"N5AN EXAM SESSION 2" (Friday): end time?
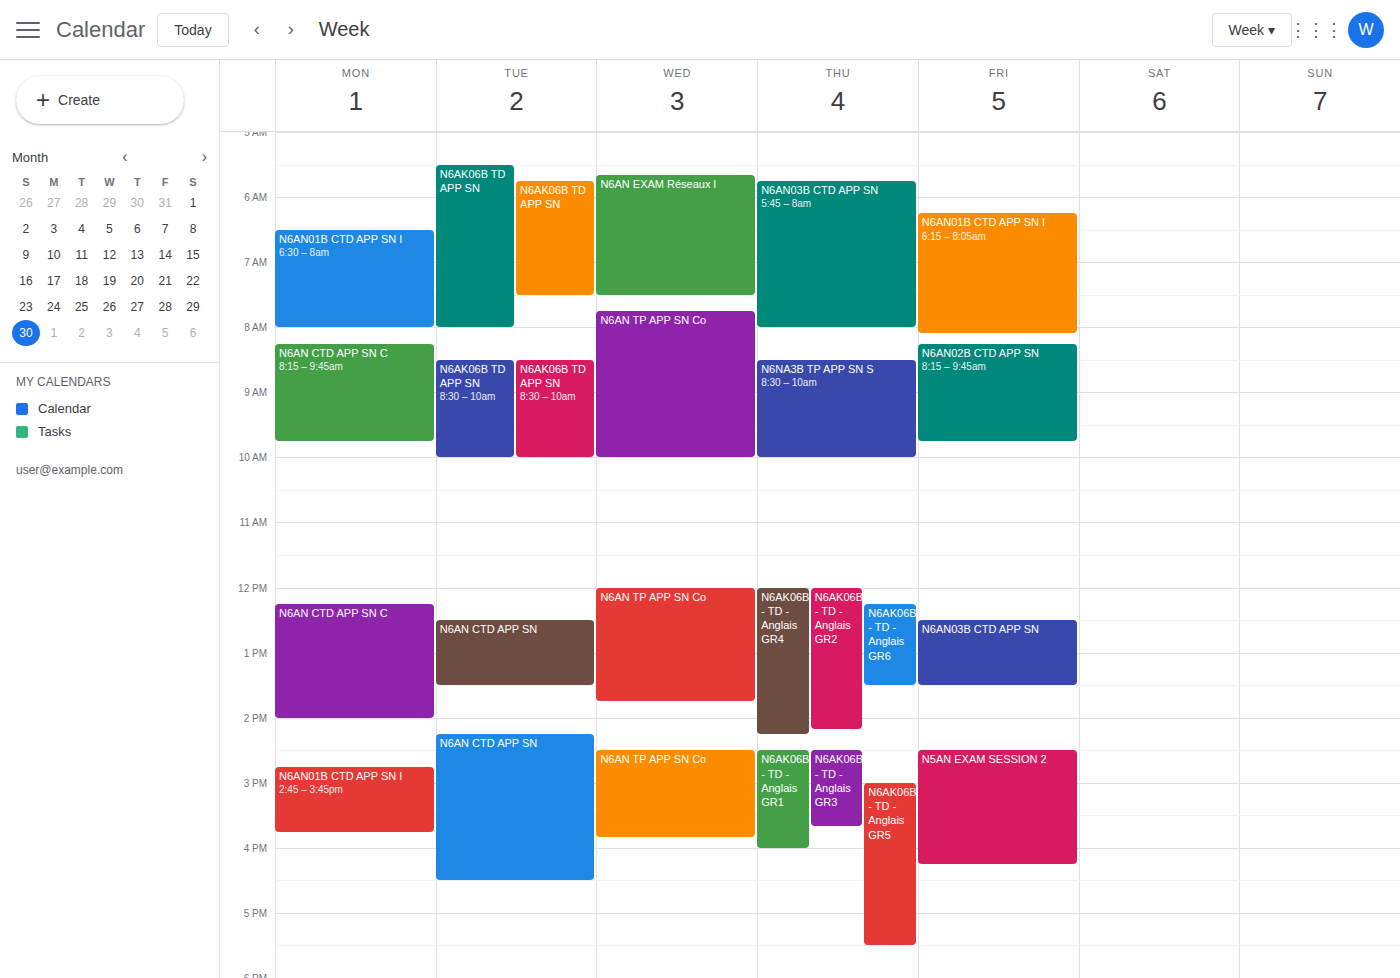
4:15 PM